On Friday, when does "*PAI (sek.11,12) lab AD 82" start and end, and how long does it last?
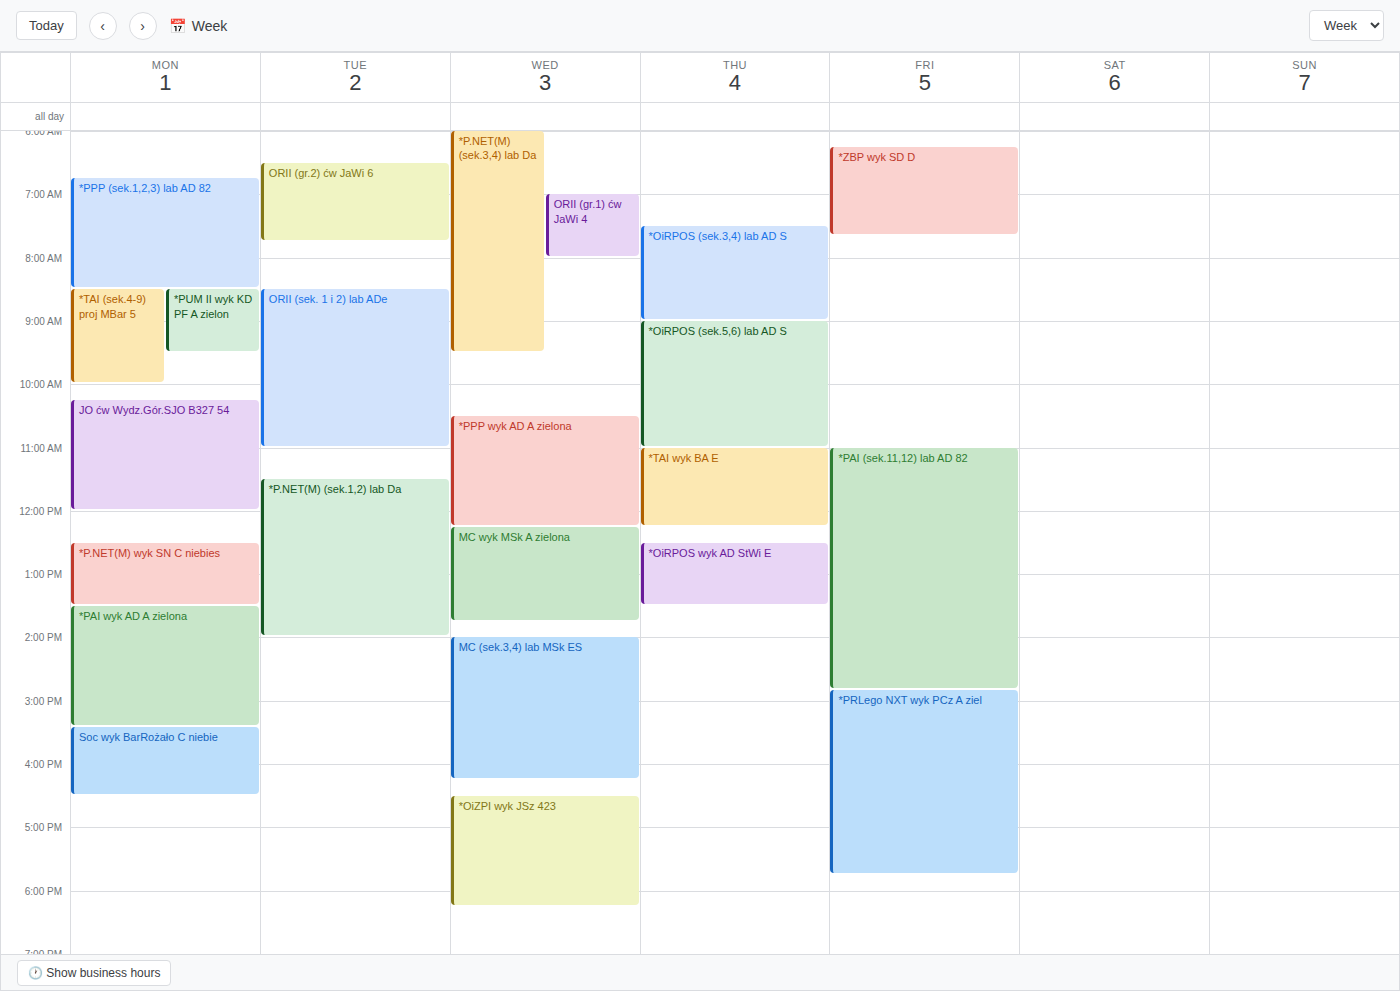
11:00 AM to 2:50 PM, 3 hours 50 minutes